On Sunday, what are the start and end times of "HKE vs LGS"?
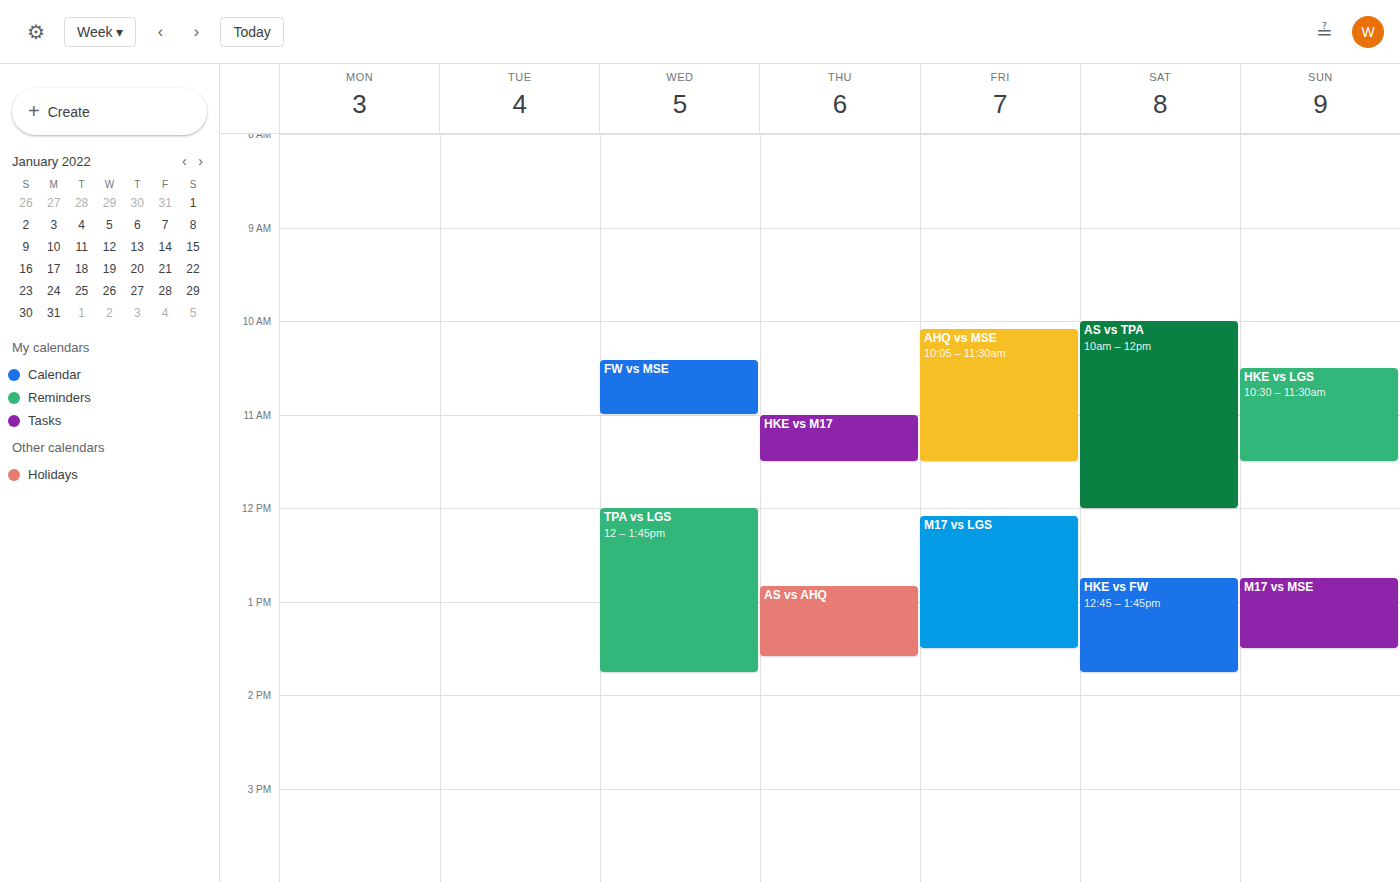
10:30 AM to 11:30 AM